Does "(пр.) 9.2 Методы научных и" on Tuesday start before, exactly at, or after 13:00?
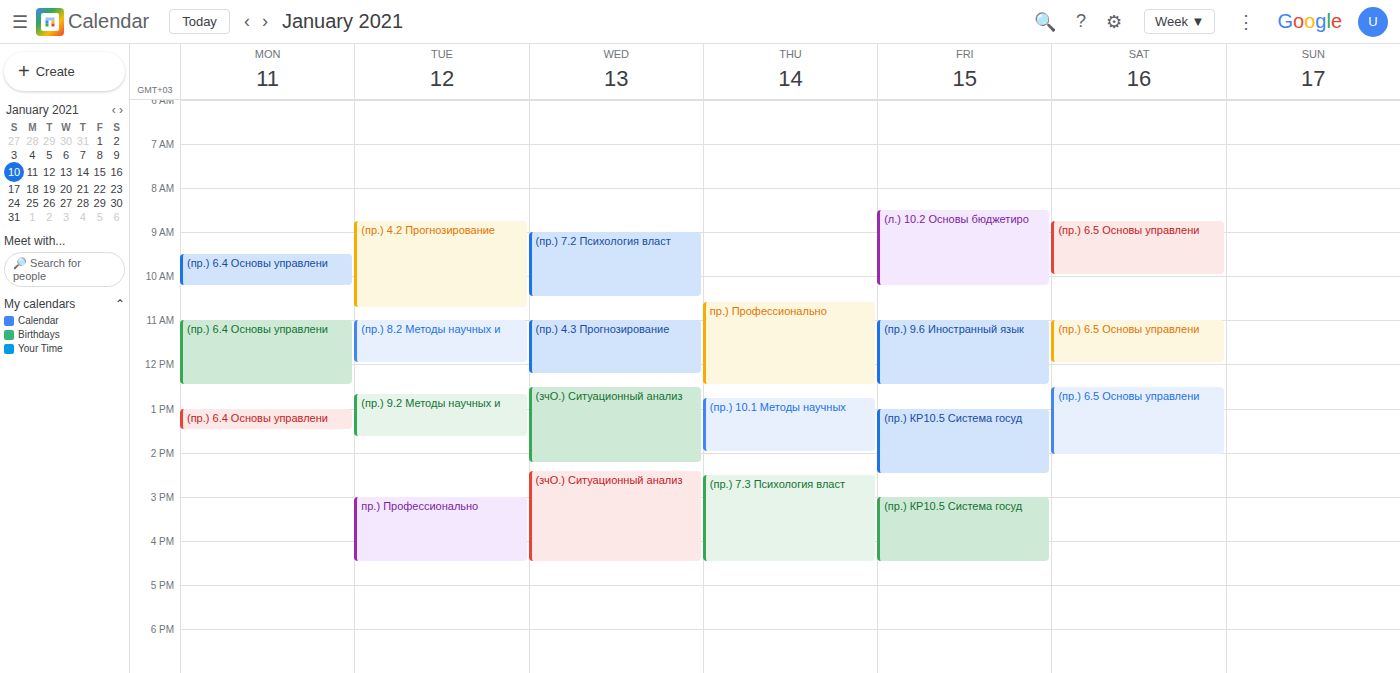
12:40 -- before 13:00, 20 minutes above the 13:00 line.